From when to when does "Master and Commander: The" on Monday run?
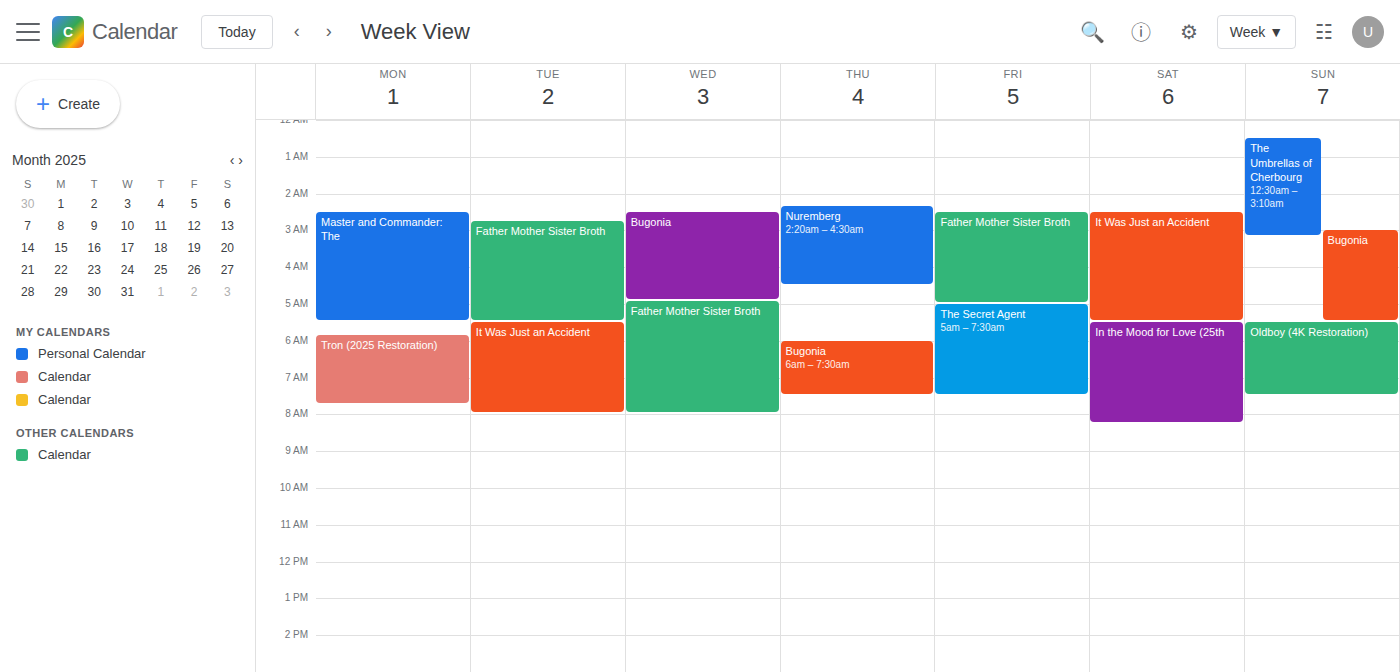
2:30 AM to 5:30 AM